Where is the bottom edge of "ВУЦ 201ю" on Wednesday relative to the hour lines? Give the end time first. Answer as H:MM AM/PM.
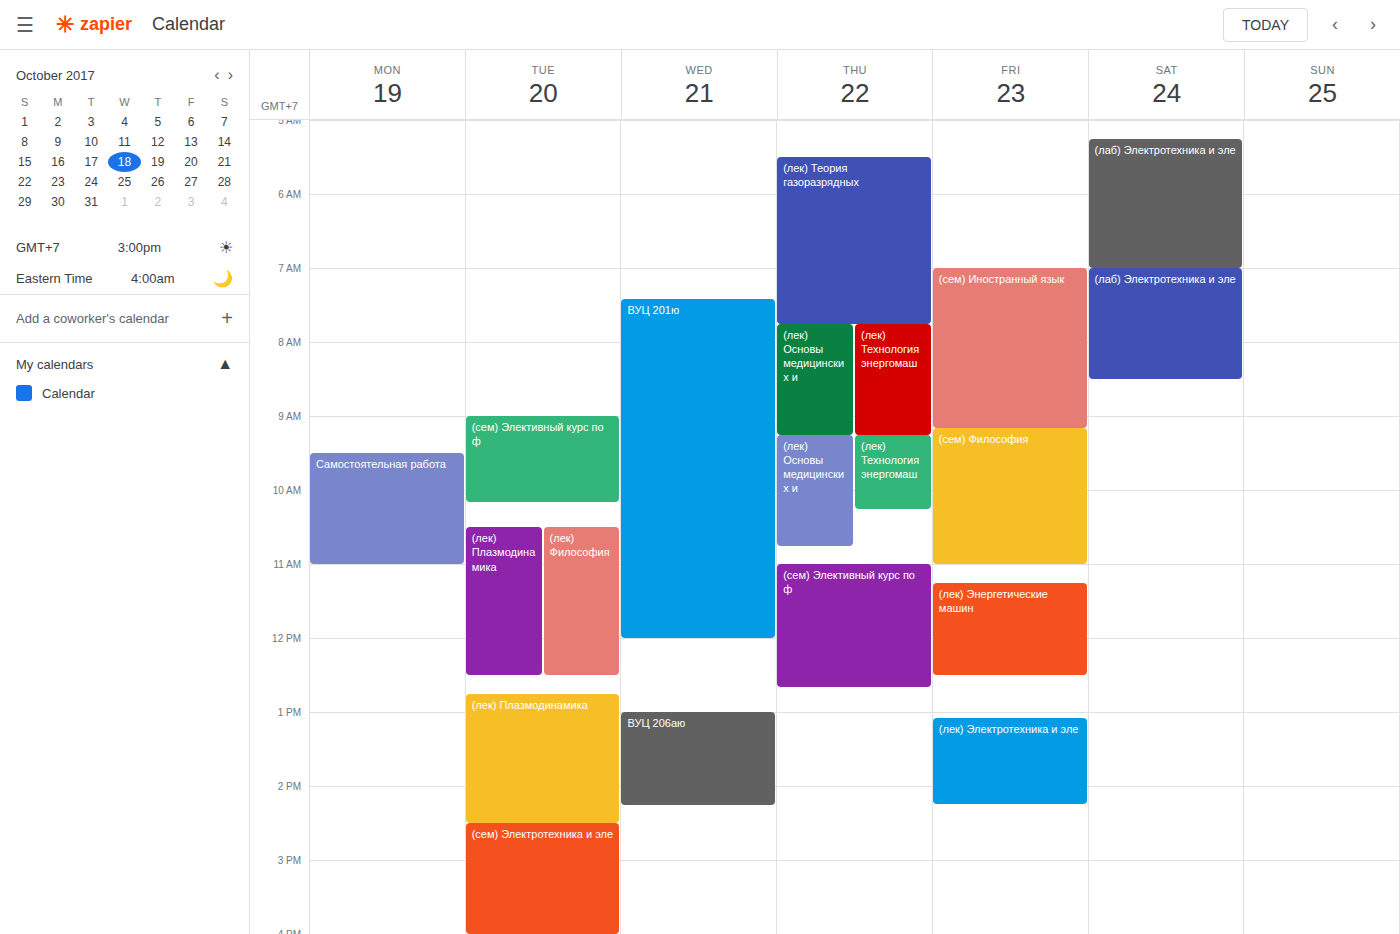
12:00 PM -- exactly on the 12 PM line.